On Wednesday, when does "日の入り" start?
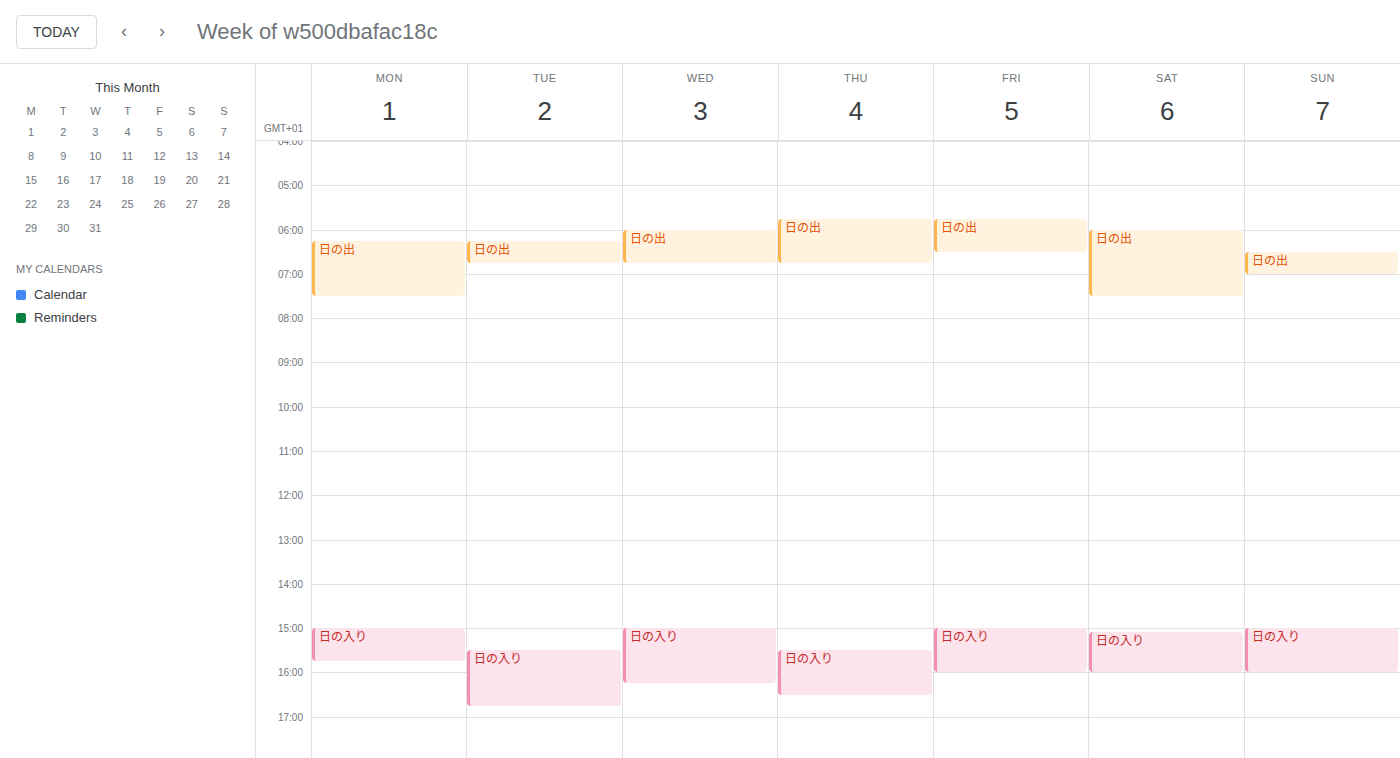
3:00 PM